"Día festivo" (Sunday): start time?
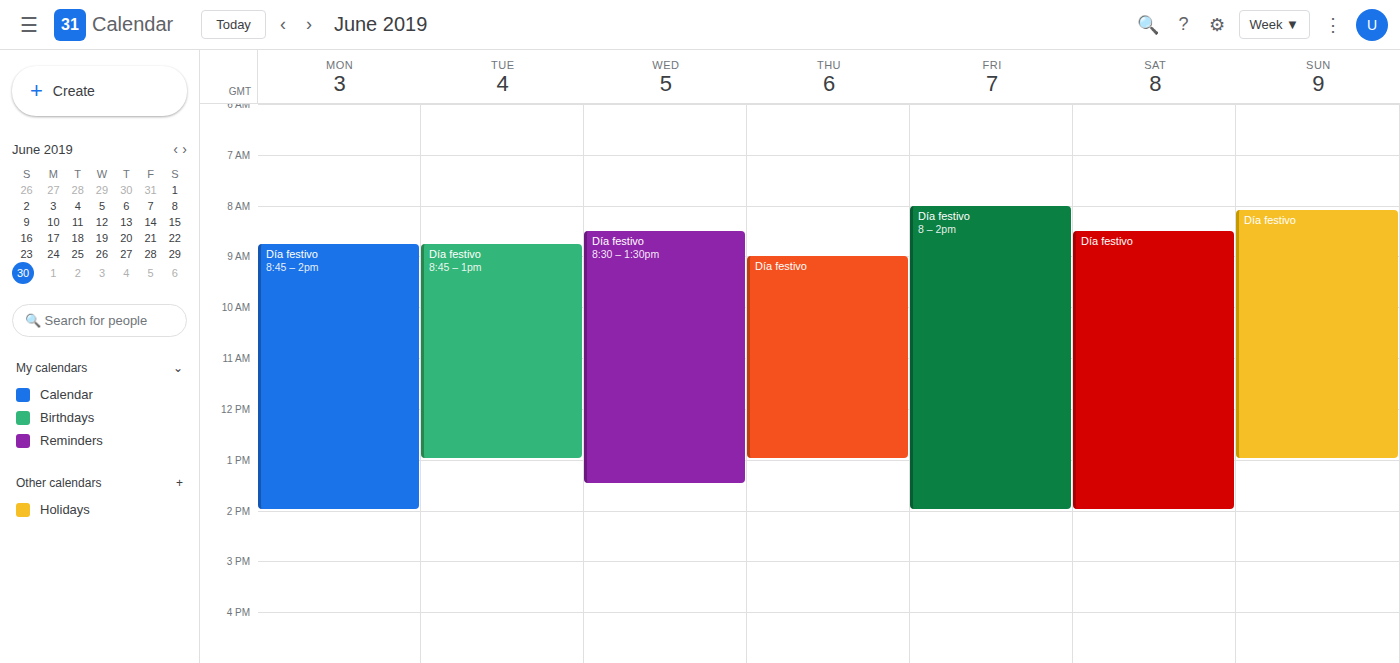
8:05 AM